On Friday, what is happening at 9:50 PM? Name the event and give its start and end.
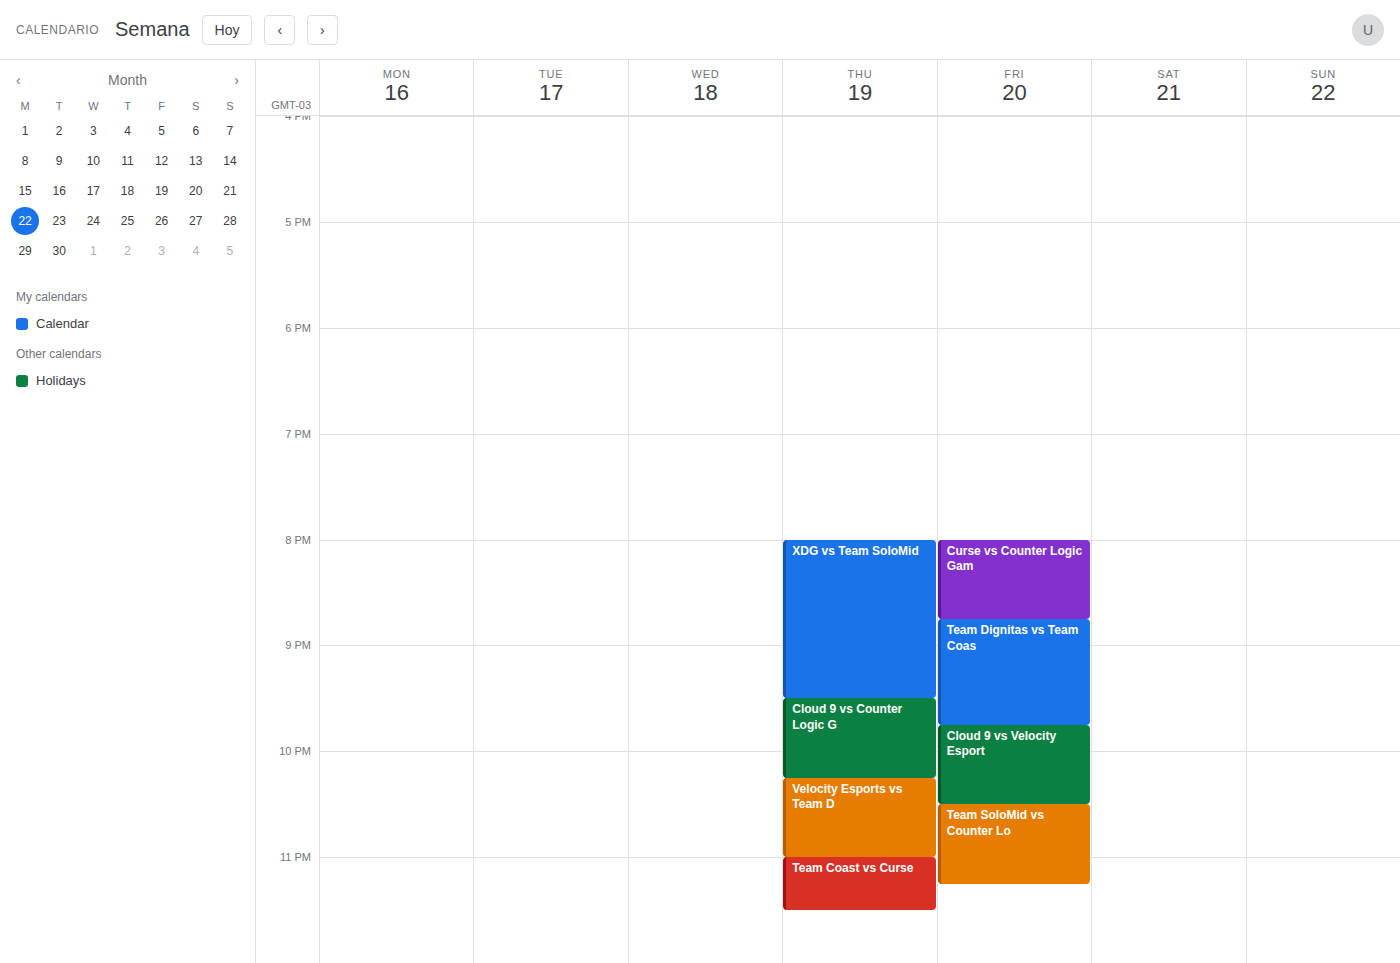
"Cloud 9 vs Velocity Esport", 9:45 PM to 10:30 PM